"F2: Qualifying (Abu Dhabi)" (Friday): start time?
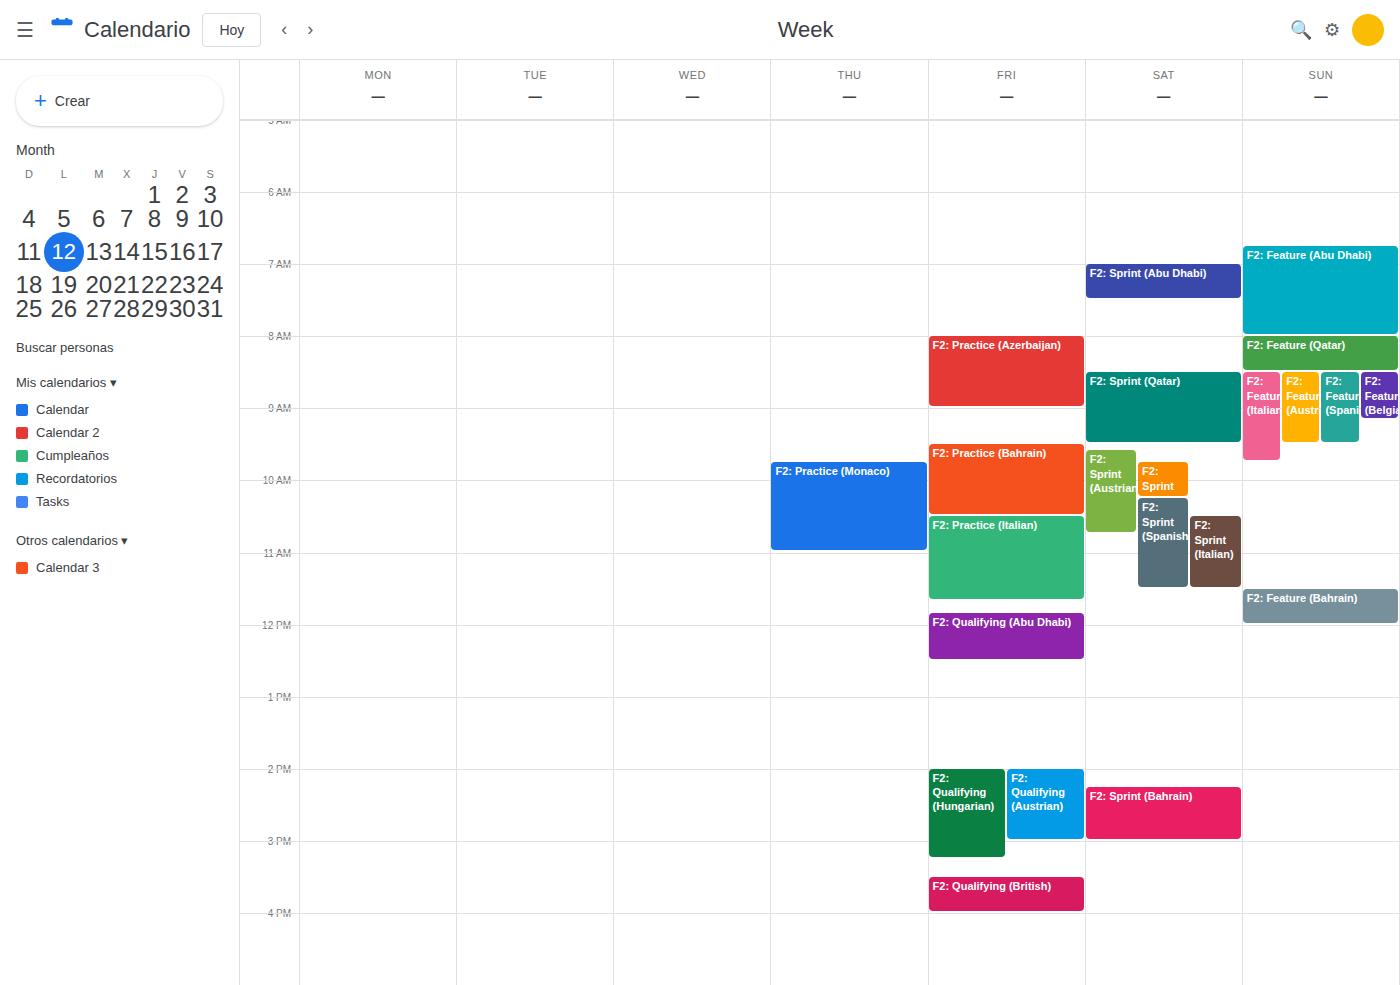
11:50 AM